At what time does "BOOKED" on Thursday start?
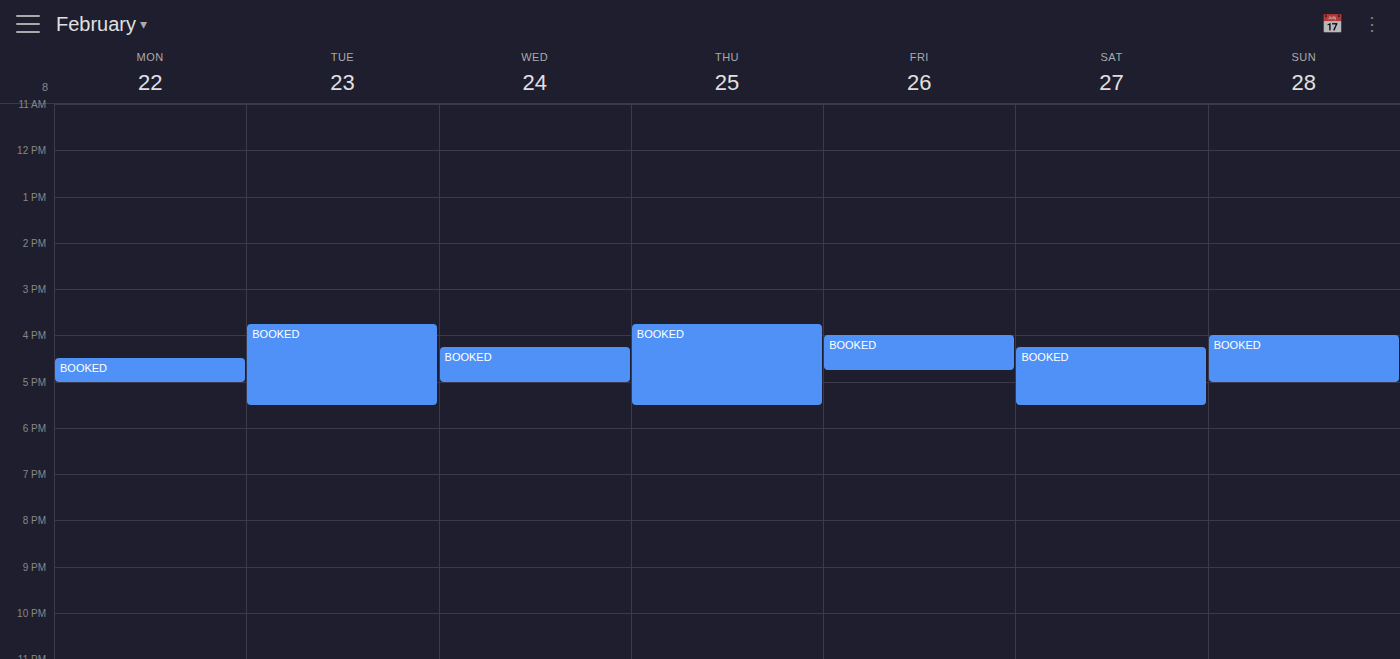
3:45 PM